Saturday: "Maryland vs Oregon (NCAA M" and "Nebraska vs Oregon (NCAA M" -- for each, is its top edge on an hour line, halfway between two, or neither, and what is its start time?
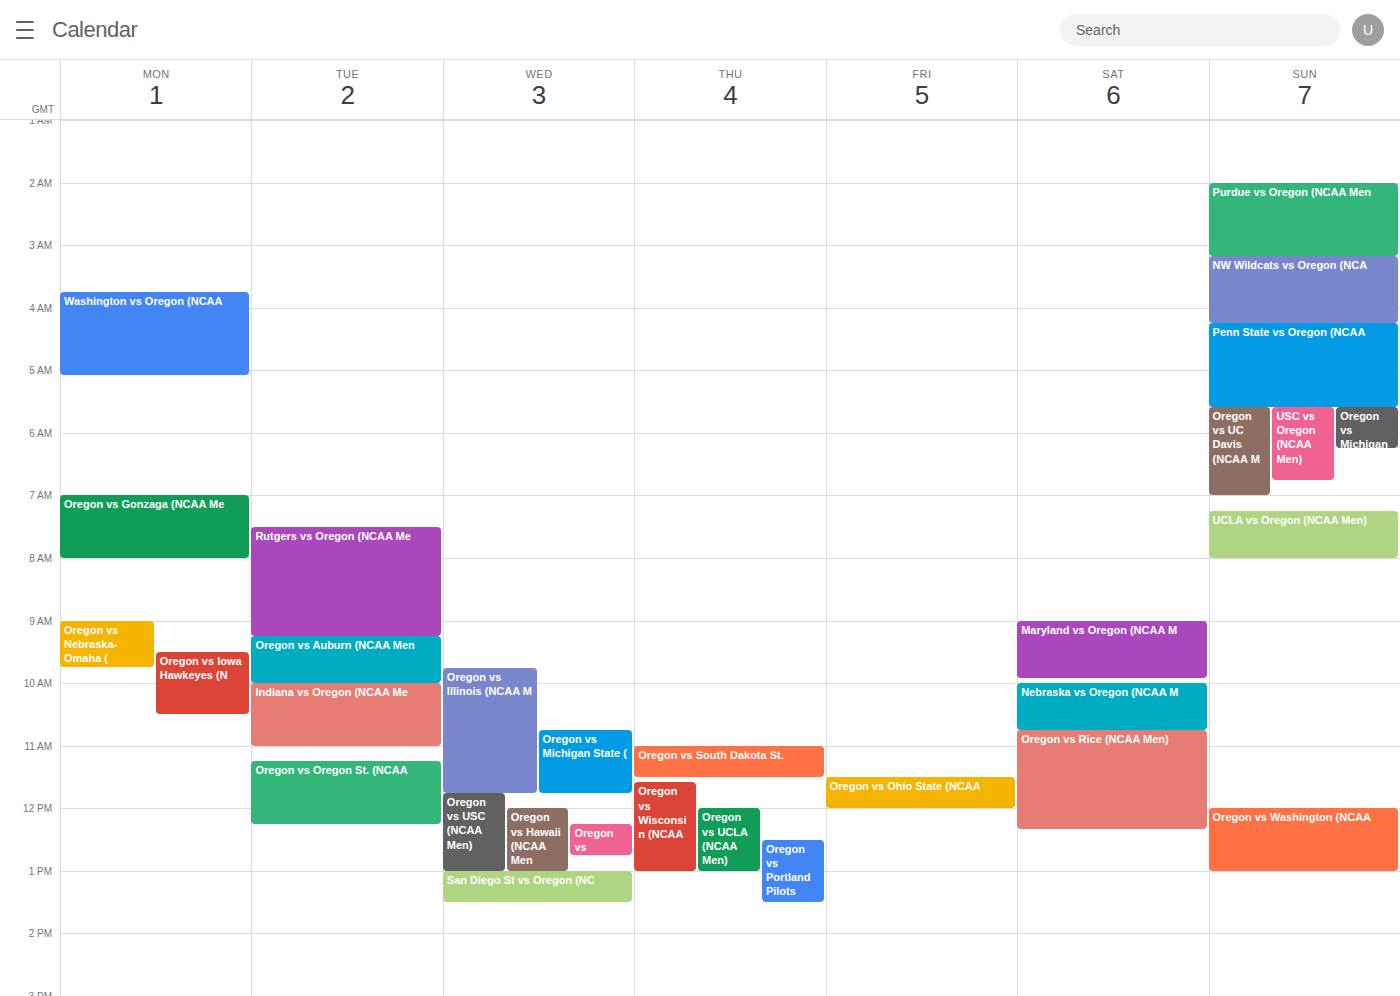
"Maryland vs Oregon (NCAA M": 9:00 AM, exactly on the 9 AM line. "Nebraska vs Oregon (NCAA M": 10:00 AM, exactly on the 10 AM line.